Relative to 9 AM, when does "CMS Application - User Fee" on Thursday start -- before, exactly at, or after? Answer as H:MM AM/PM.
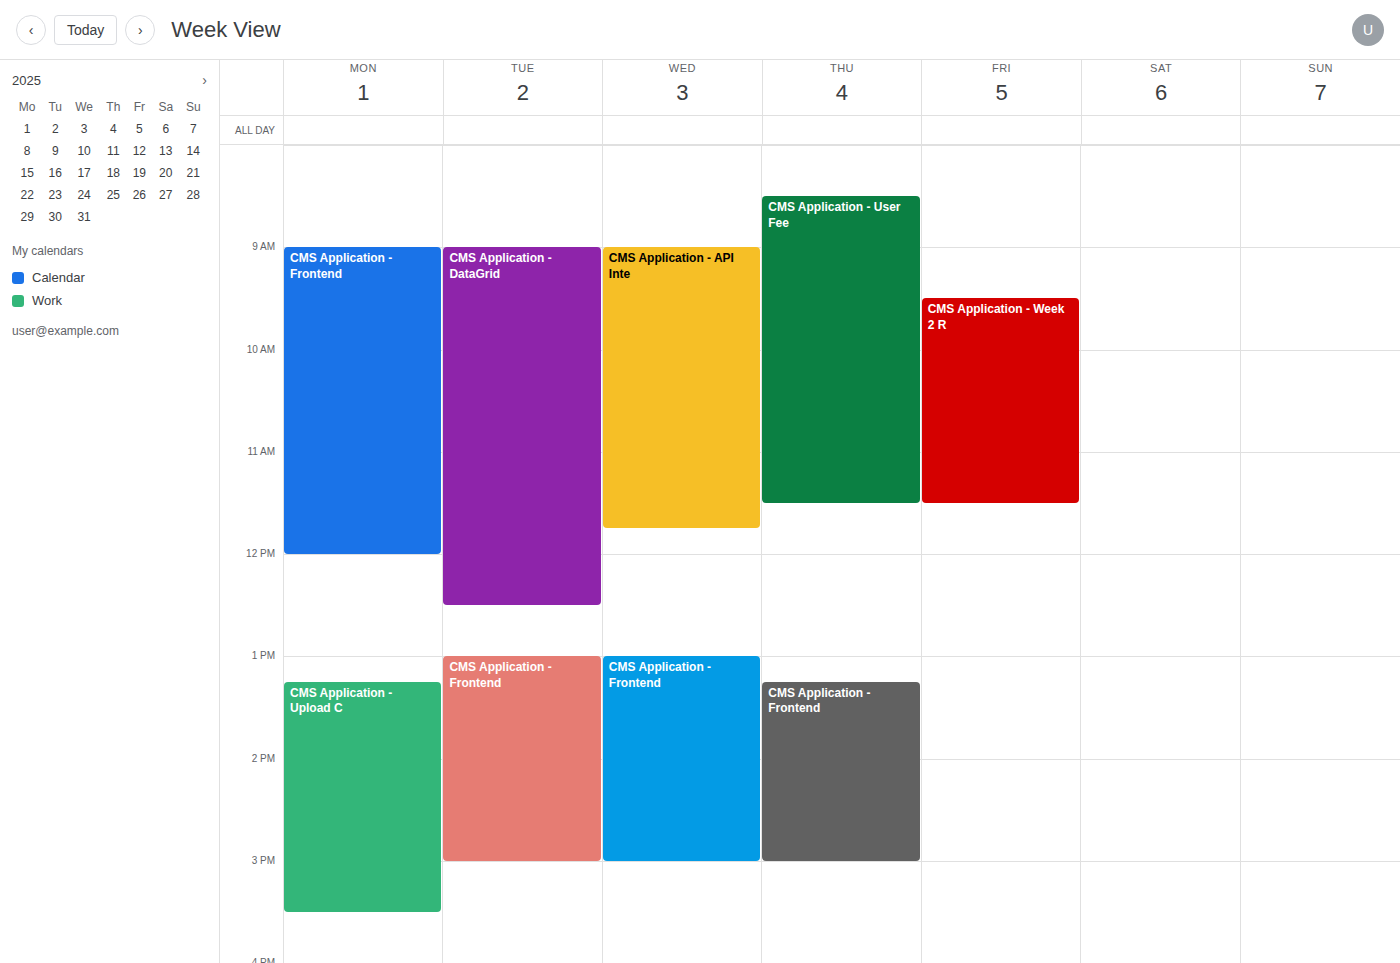
8:30 AM -- before 9 AM, 30 minutes above the 9 AM line.